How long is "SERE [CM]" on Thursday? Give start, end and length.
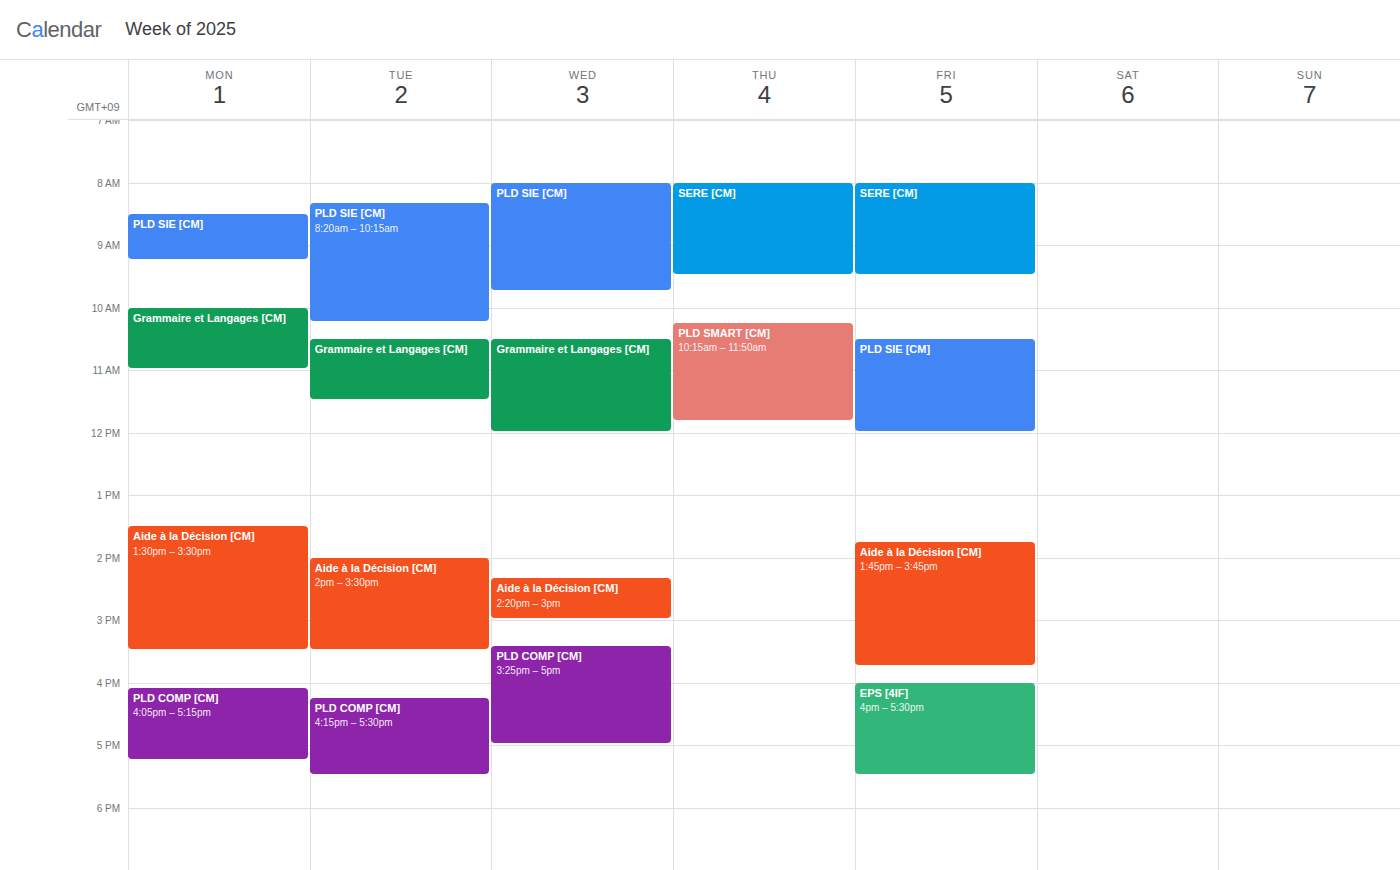
08:00 to 09:30, 1 hour 30 minutes